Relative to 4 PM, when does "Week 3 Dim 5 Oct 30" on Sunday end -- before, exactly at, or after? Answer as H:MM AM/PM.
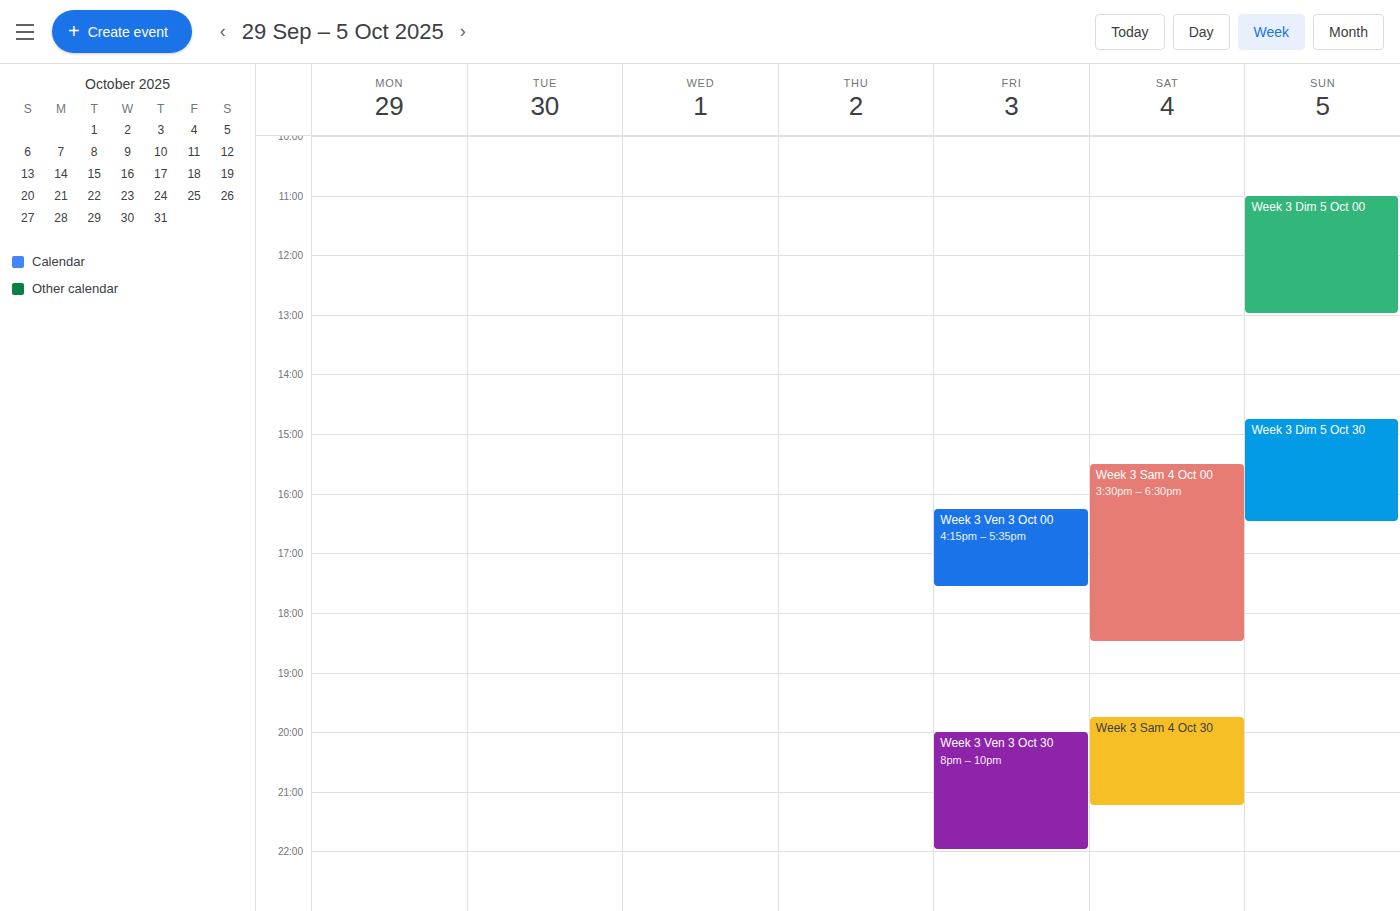
4:30 PM -- after 4 PM, 30 minutes below the 4 PM line.